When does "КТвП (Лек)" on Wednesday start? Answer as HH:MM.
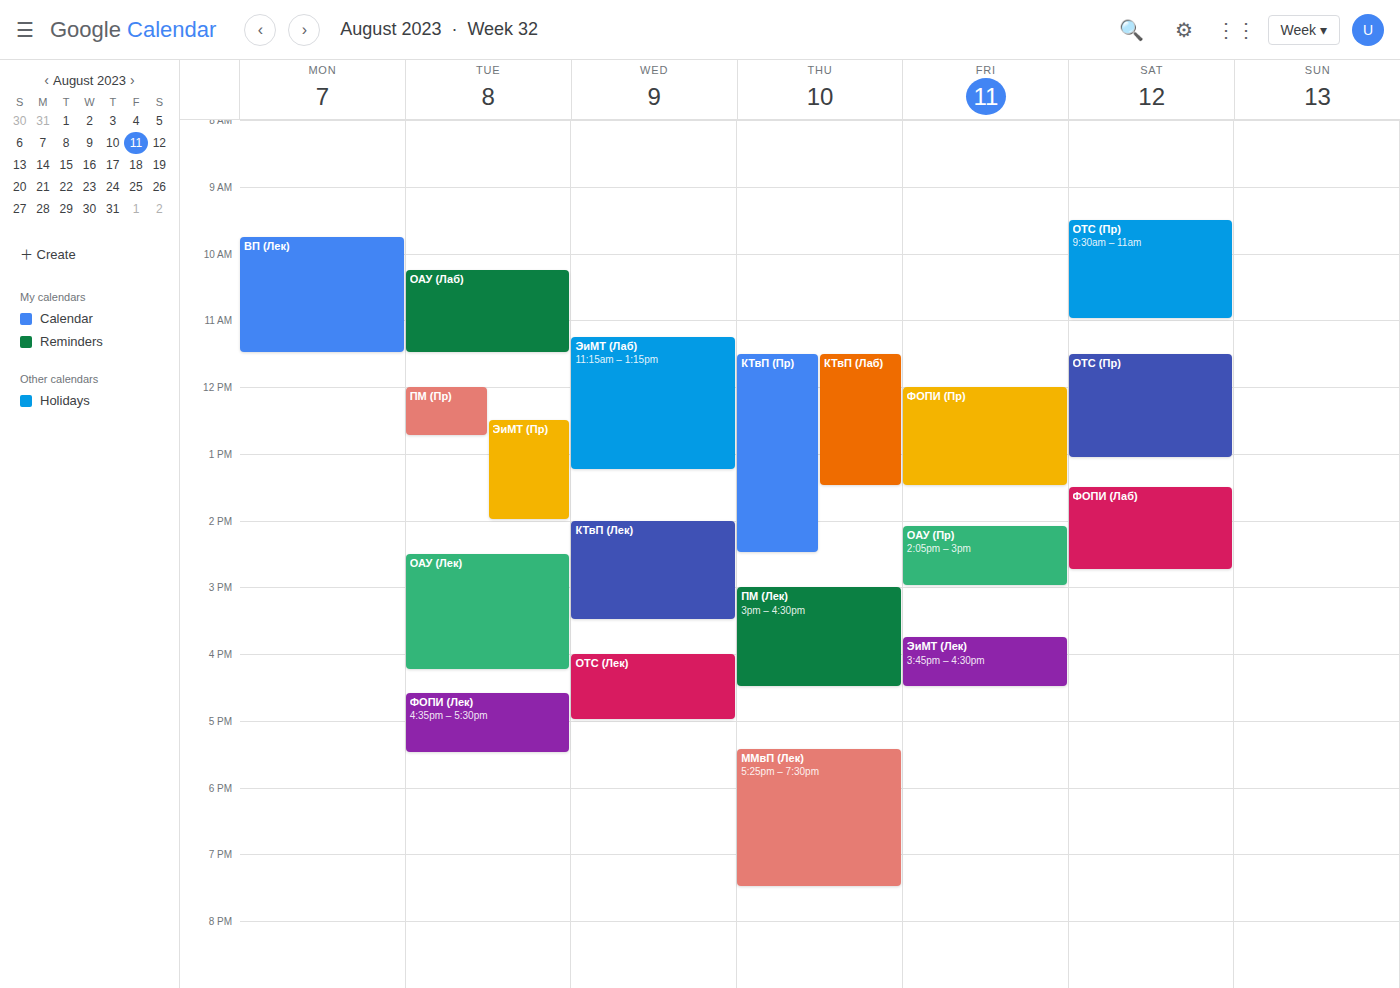
14:00